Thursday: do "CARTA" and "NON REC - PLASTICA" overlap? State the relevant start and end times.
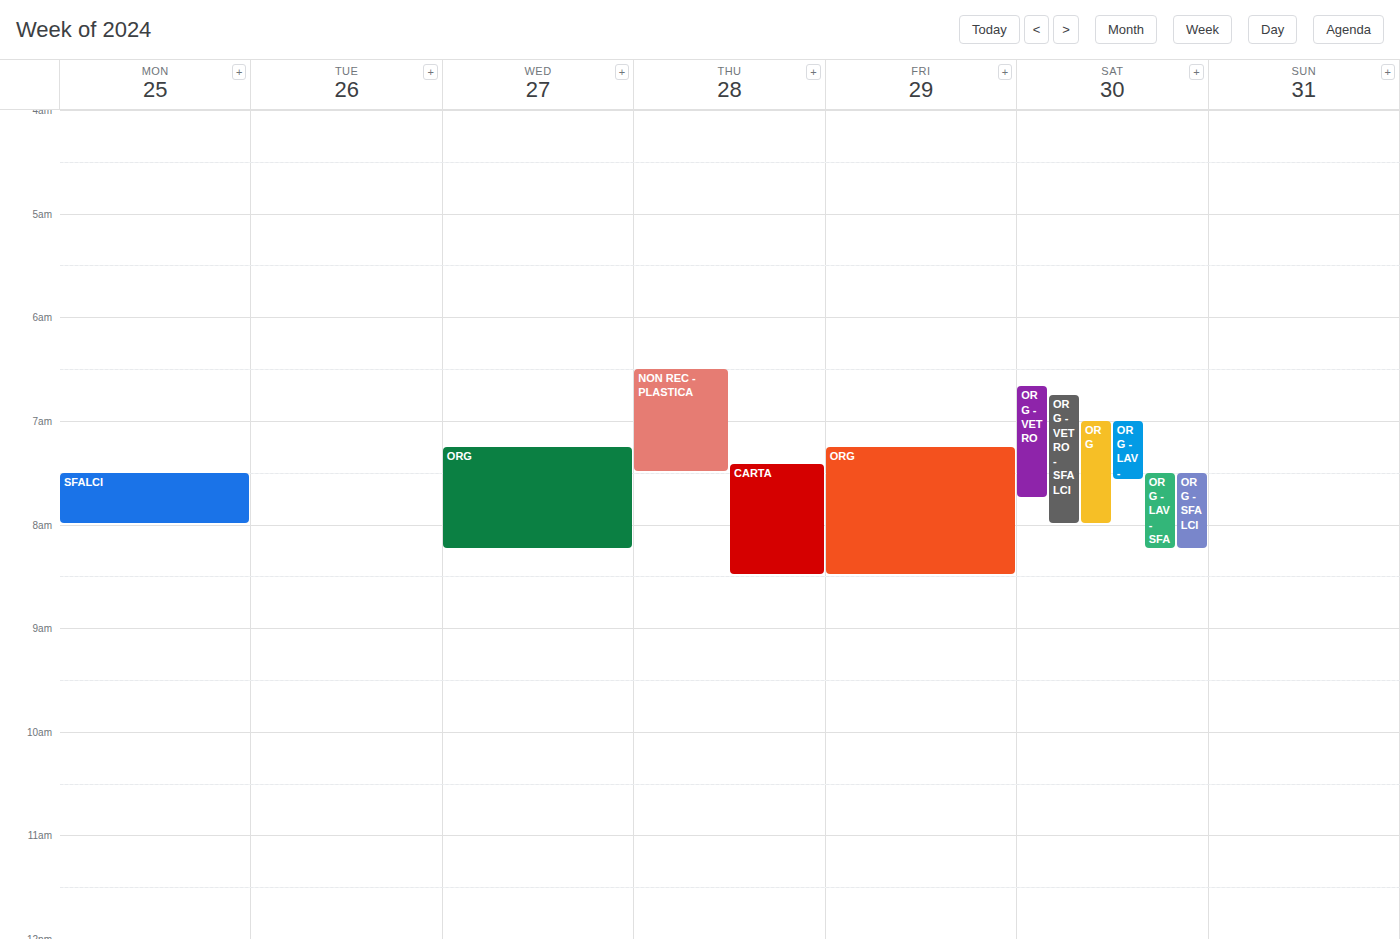
"CARTA" starts at 07:25, before "NON REC - PLASTICA" ends at 07:30 -- they overlap.